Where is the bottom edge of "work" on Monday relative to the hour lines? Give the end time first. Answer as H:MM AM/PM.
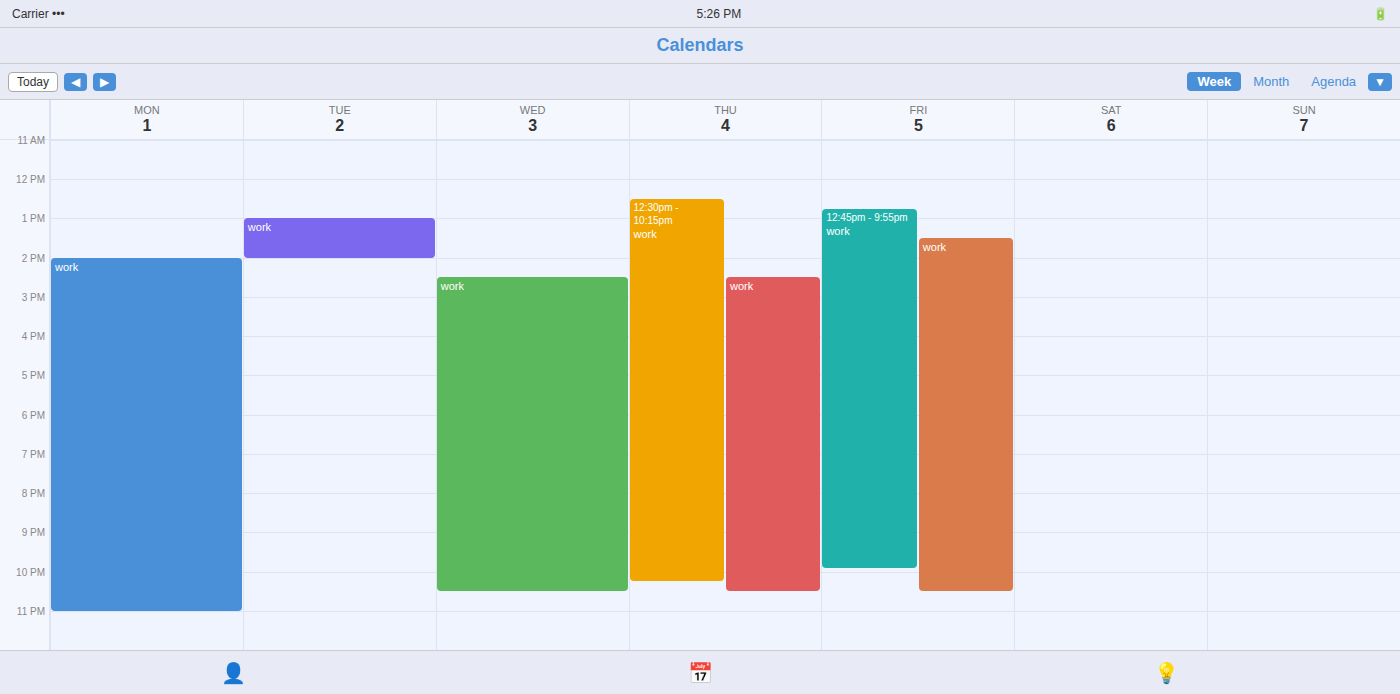
11:00 PM -- exactly on the 11 PM line.